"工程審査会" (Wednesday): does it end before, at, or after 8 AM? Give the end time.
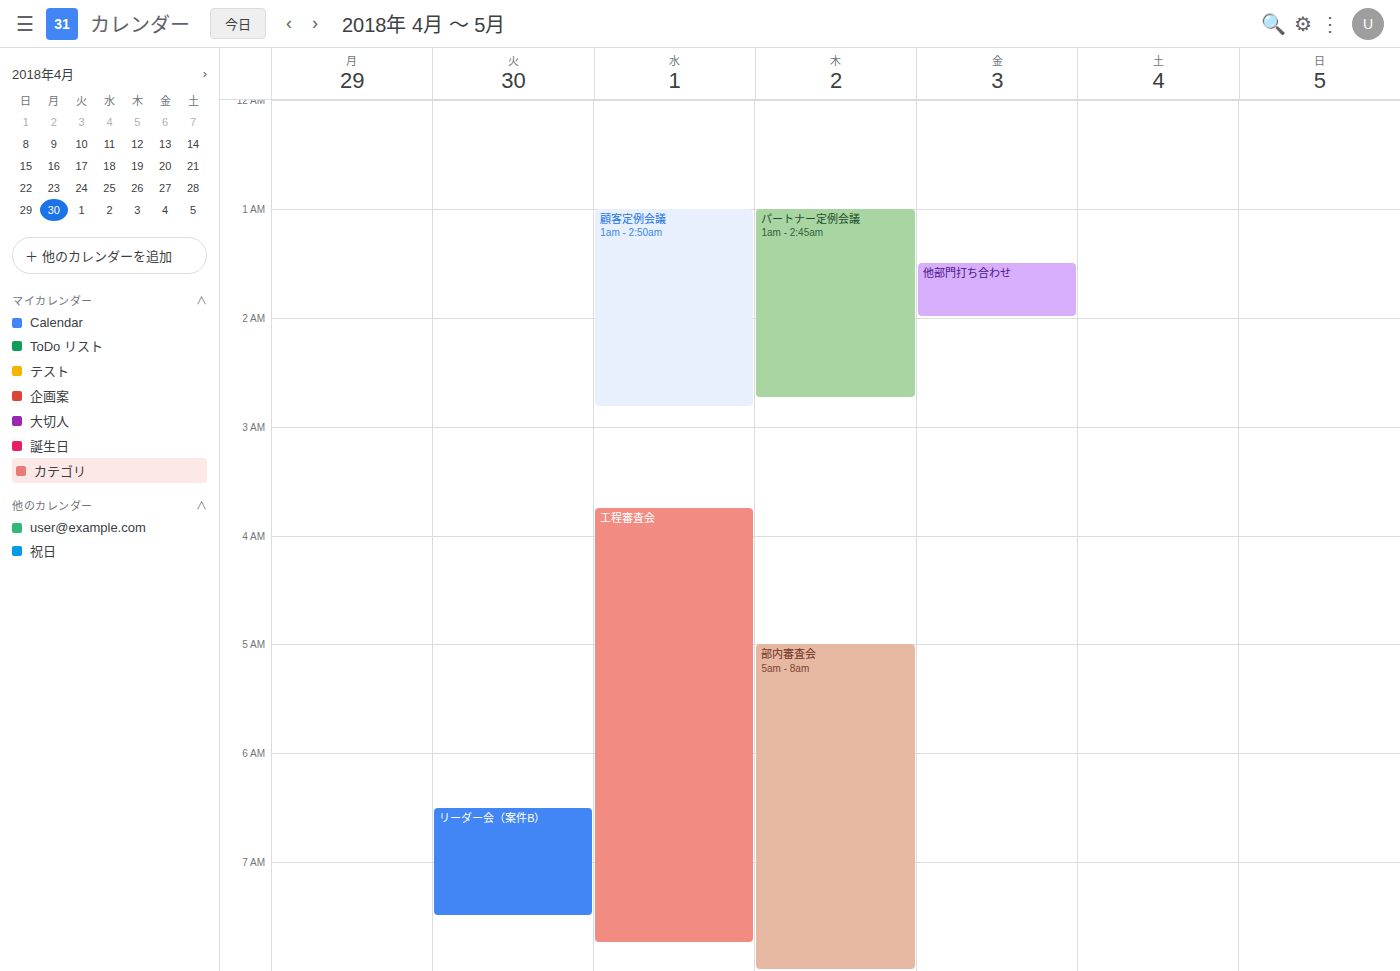
7:45 AM -- before 8 AM, 15 minutes above the 8 AM line.